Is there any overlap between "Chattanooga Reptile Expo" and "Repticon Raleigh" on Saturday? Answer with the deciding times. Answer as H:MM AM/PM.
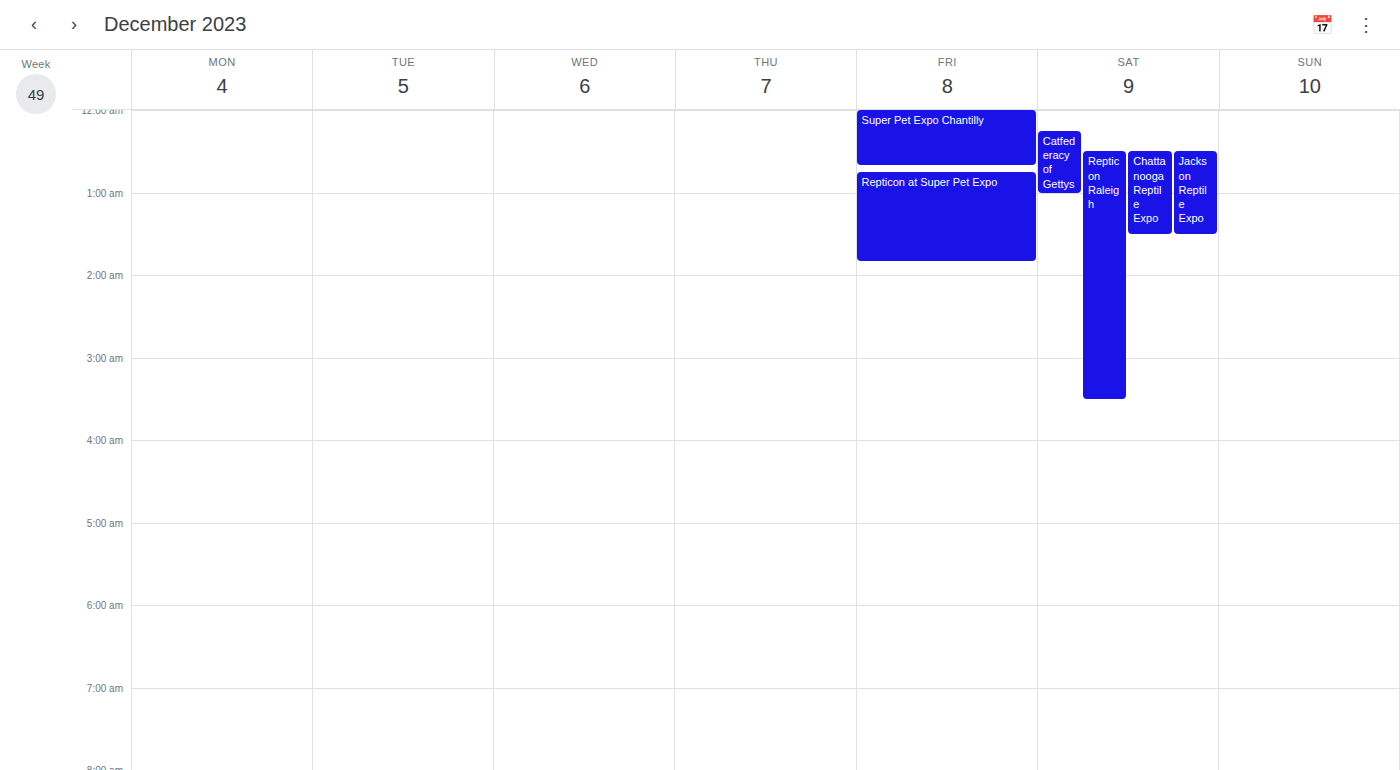
"Chattanooga Reptile Expo" runs 12:30 AM to 1:30 AM, inside "Repticon Raleigh" -- they overlap.